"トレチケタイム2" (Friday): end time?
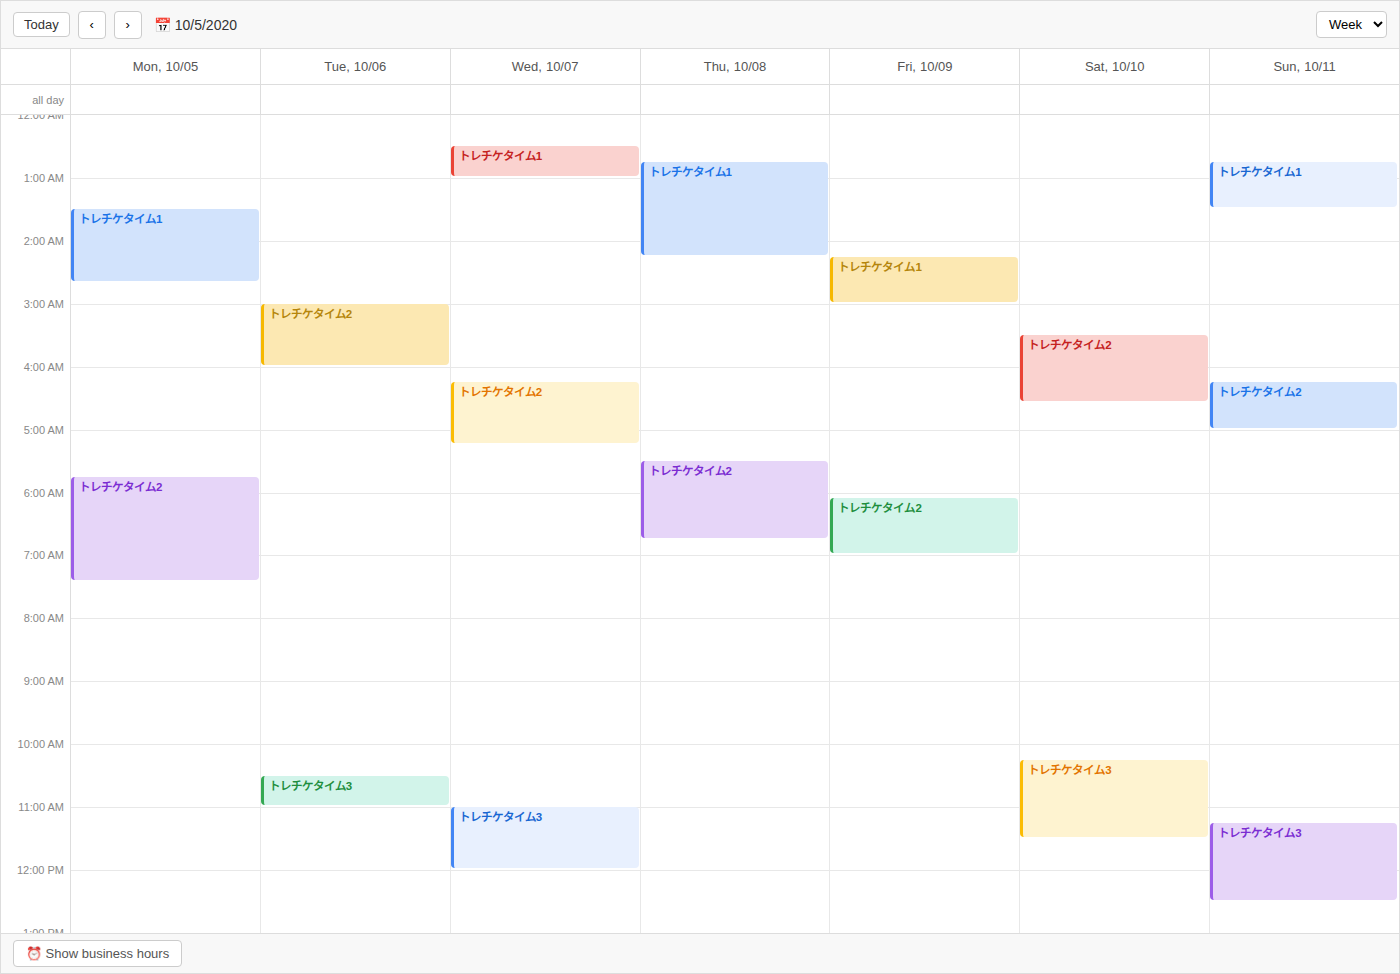
7:00 AM